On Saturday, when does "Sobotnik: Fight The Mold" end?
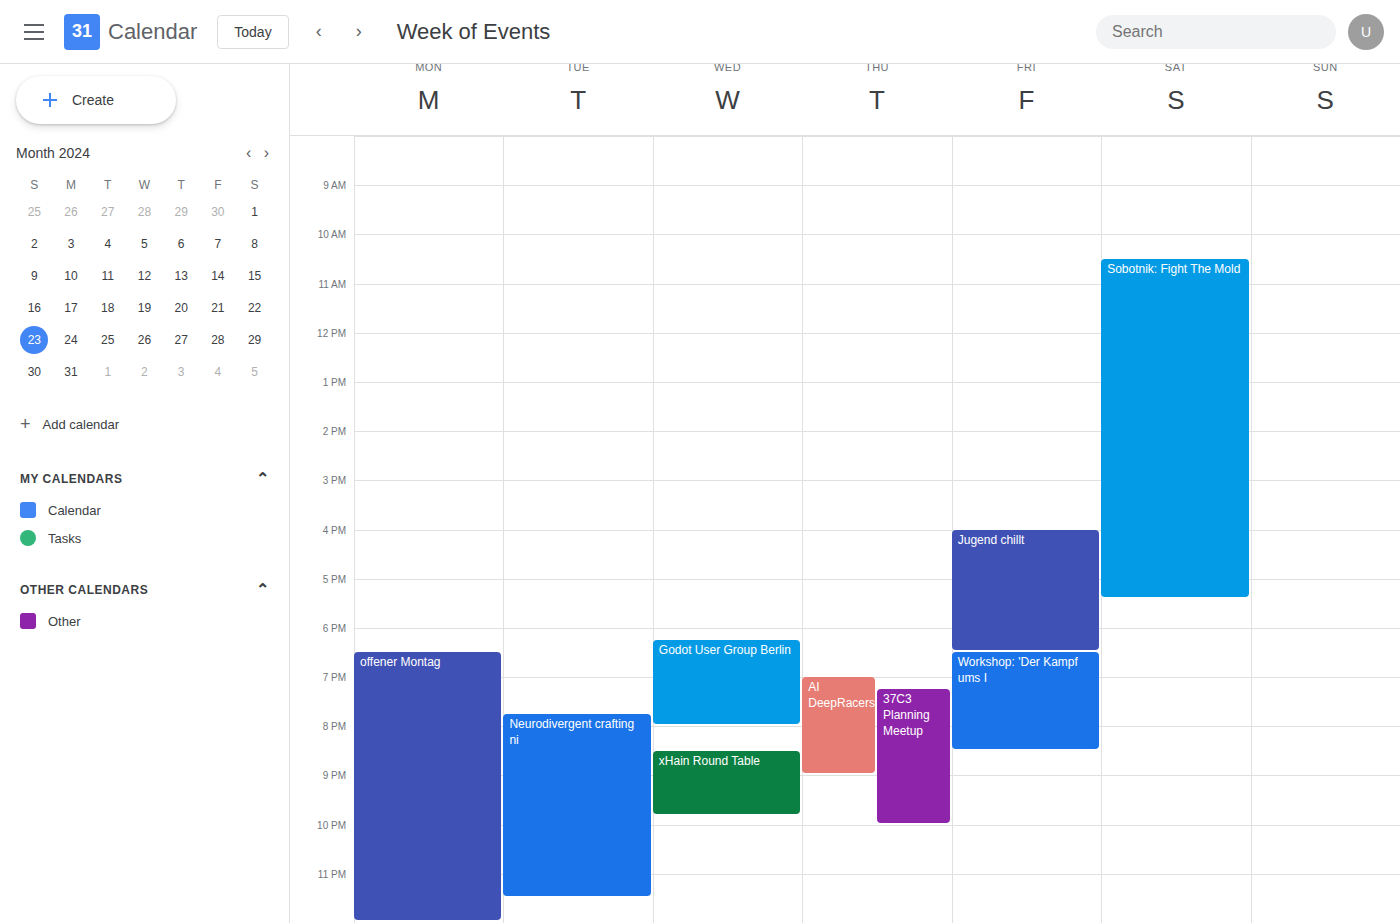
5:25 PM